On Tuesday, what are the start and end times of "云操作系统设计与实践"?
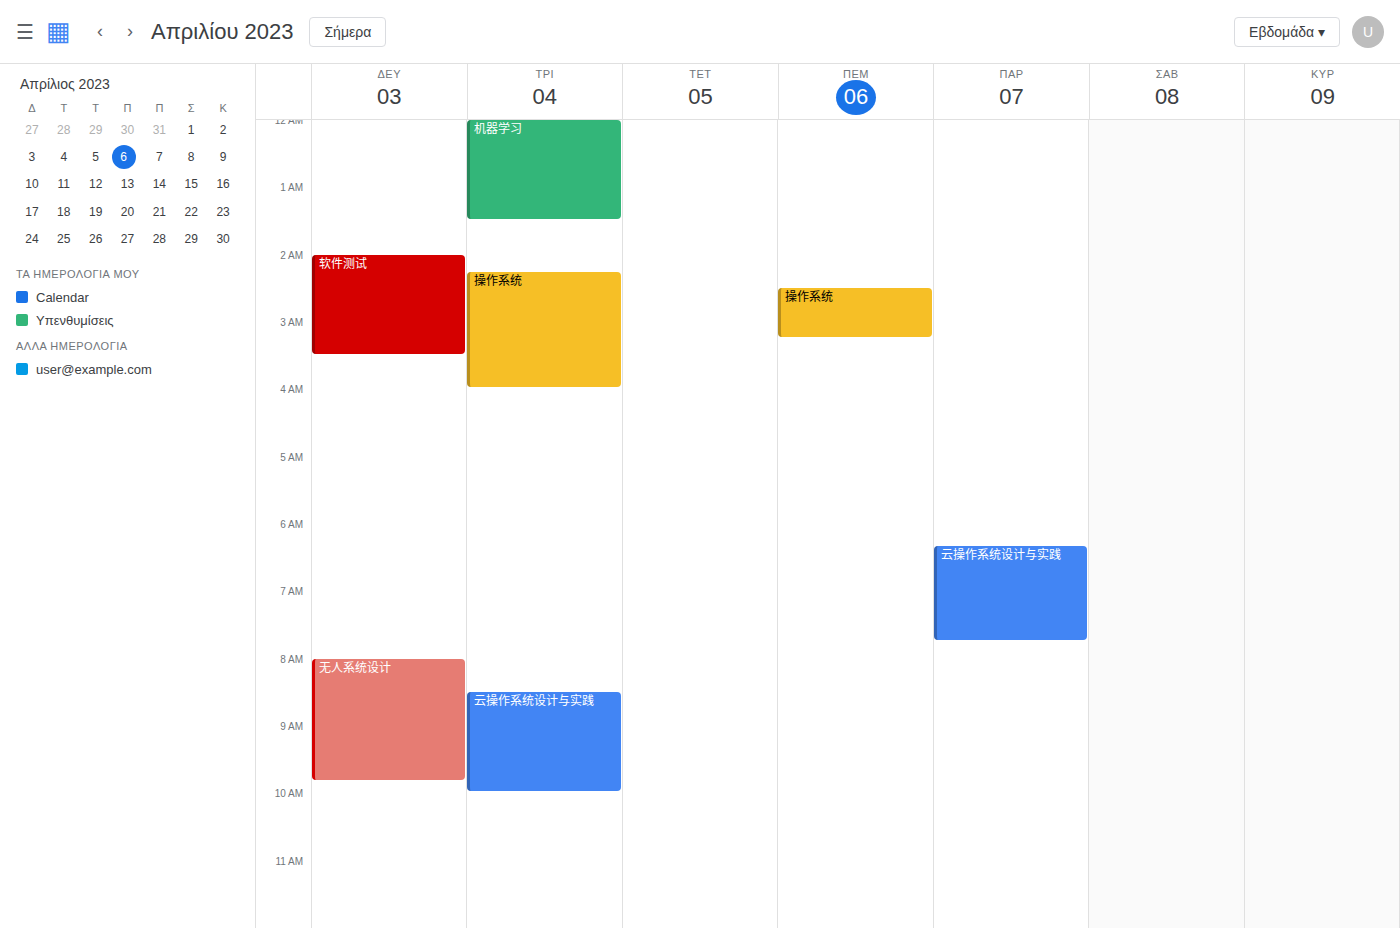
08:30 to 10:00